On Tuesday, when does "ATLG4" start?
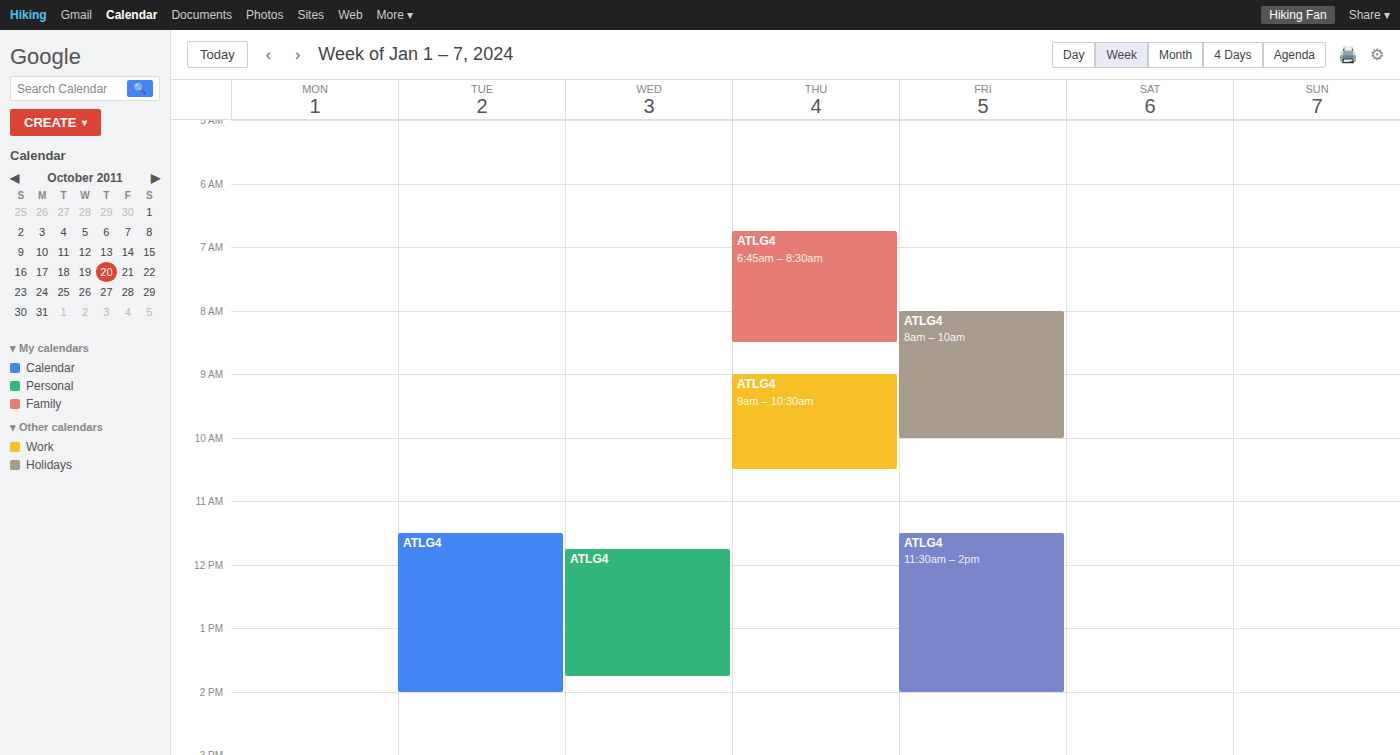
11:30 AM